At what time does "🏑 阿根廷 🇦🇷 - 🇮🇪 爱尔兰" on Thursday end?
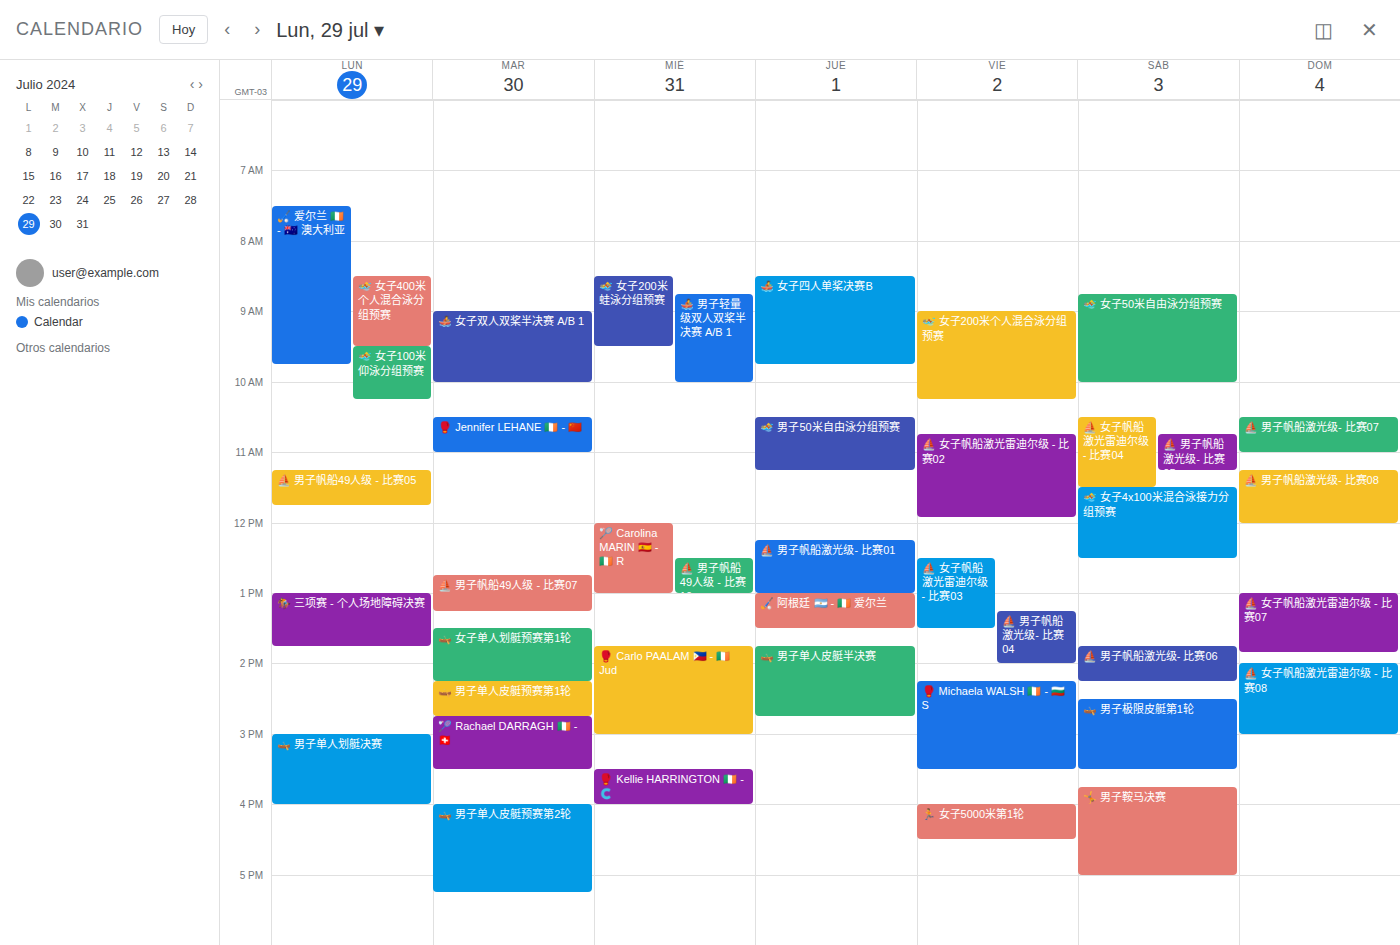
1:30 PM